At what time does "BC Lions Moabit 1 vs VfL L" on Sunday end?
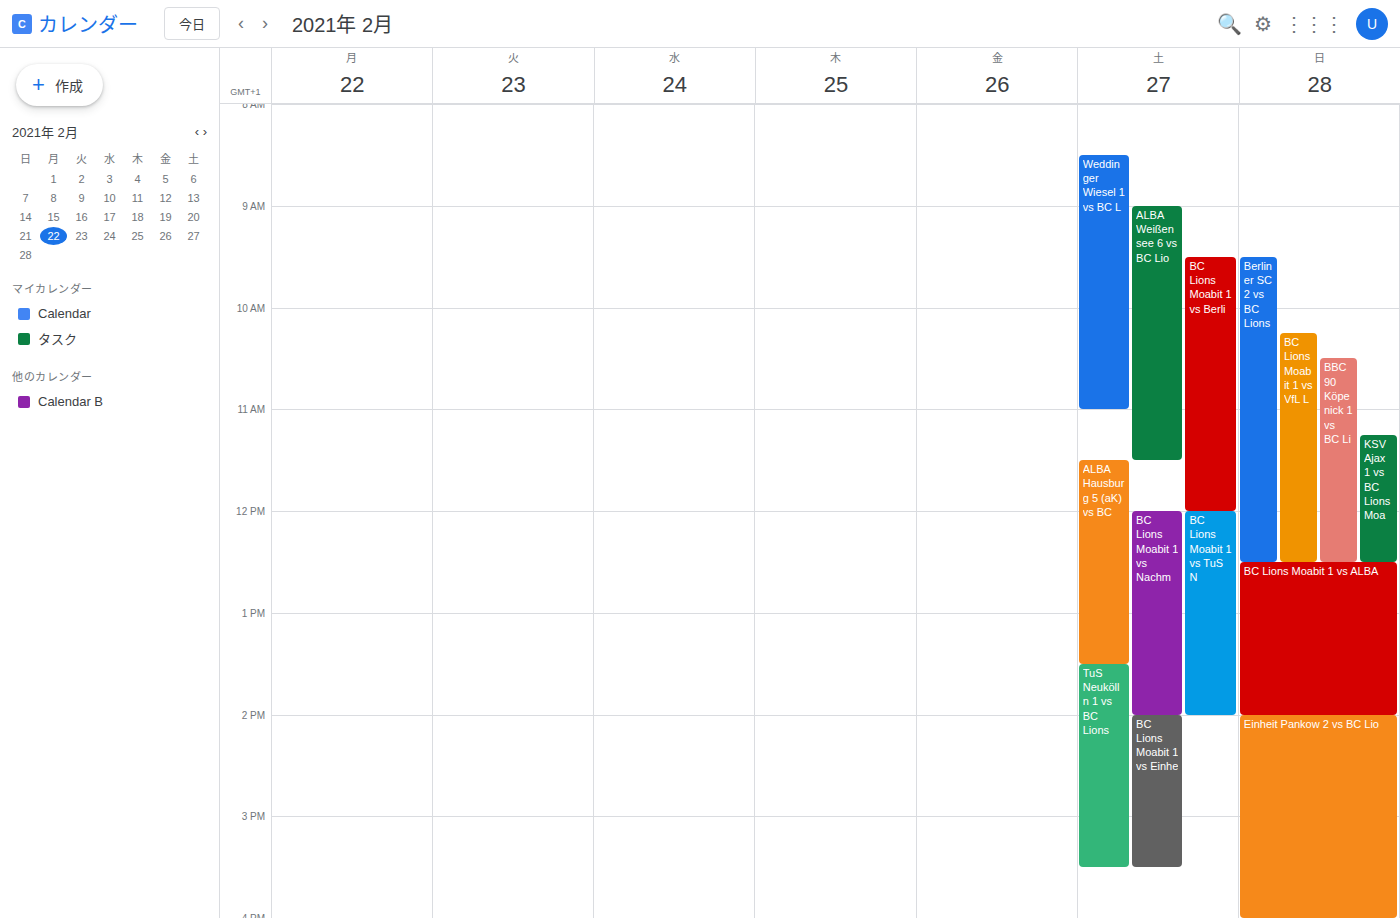
12:30 PM